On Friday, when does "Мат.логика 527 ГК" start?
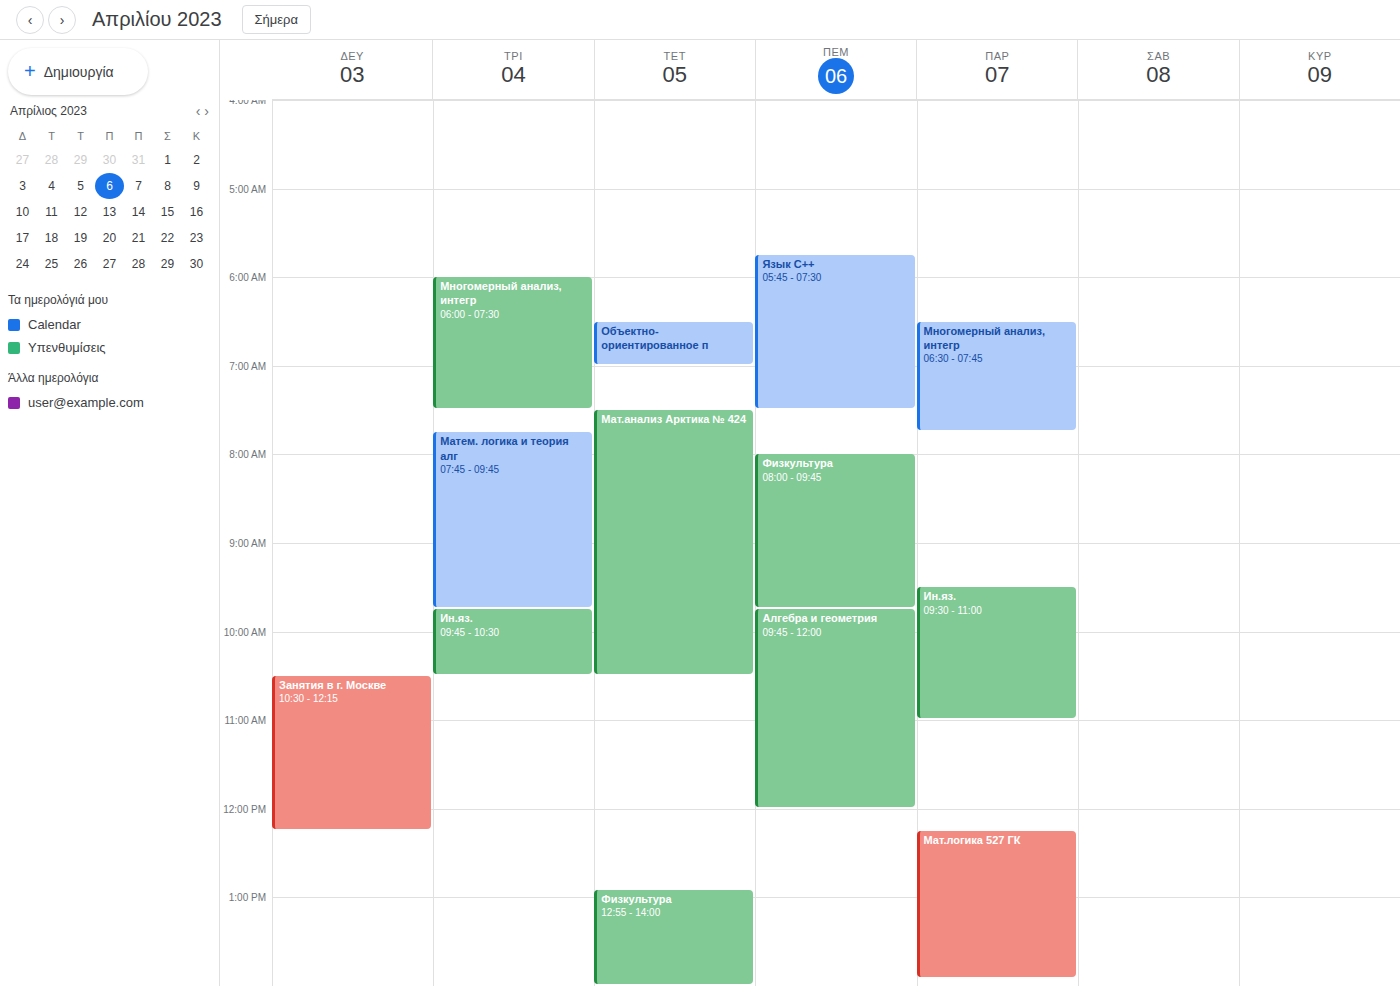
12:15 PM